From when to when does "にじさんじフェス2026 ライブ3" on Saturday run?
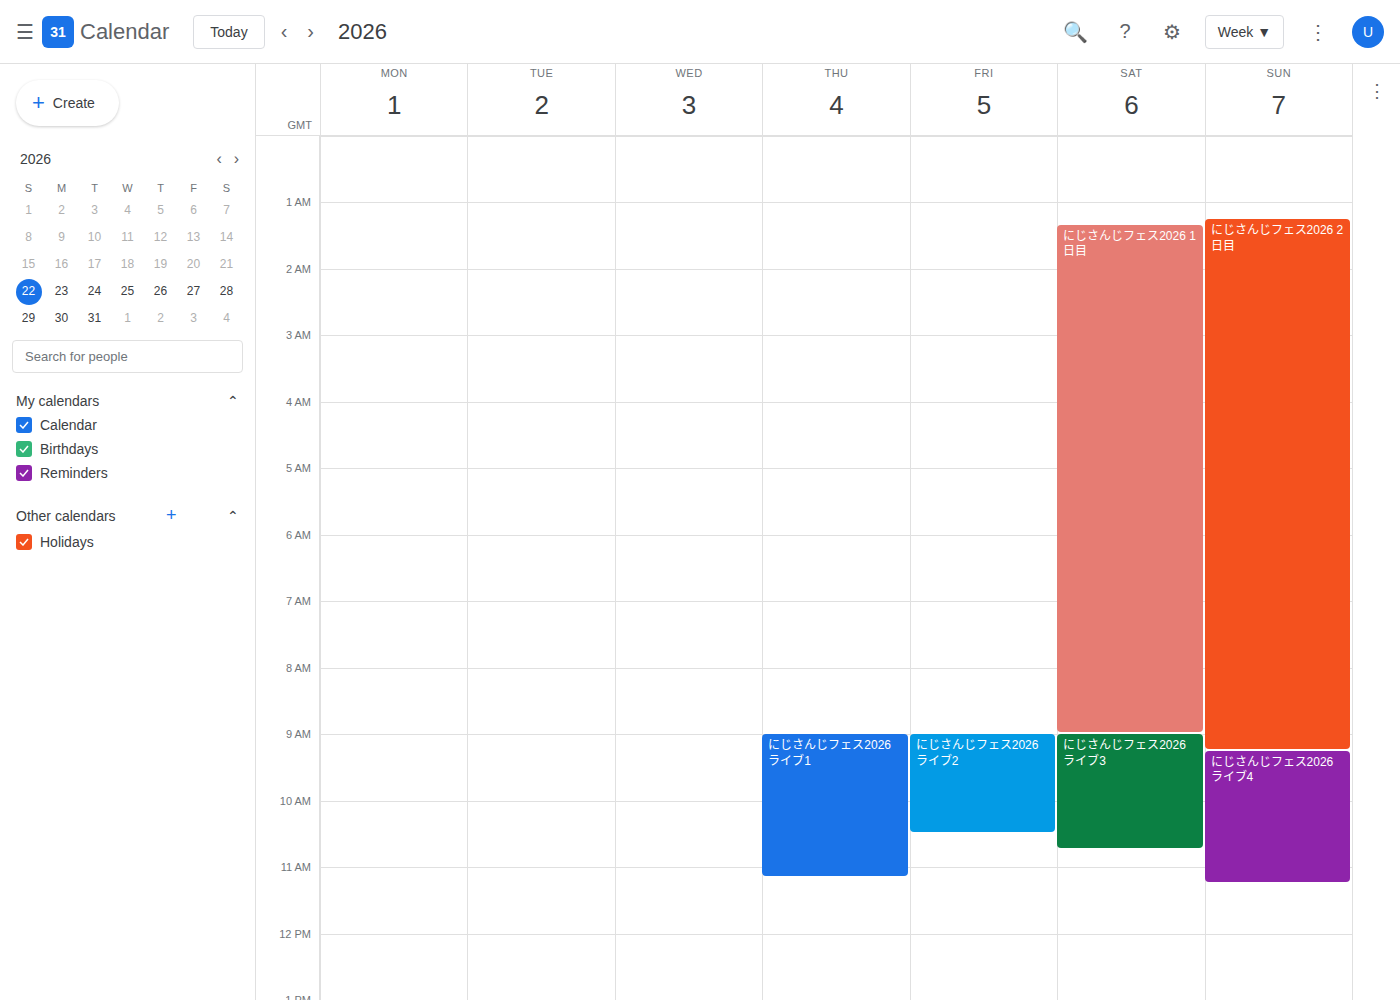
9:00 AM to 10:45 AM